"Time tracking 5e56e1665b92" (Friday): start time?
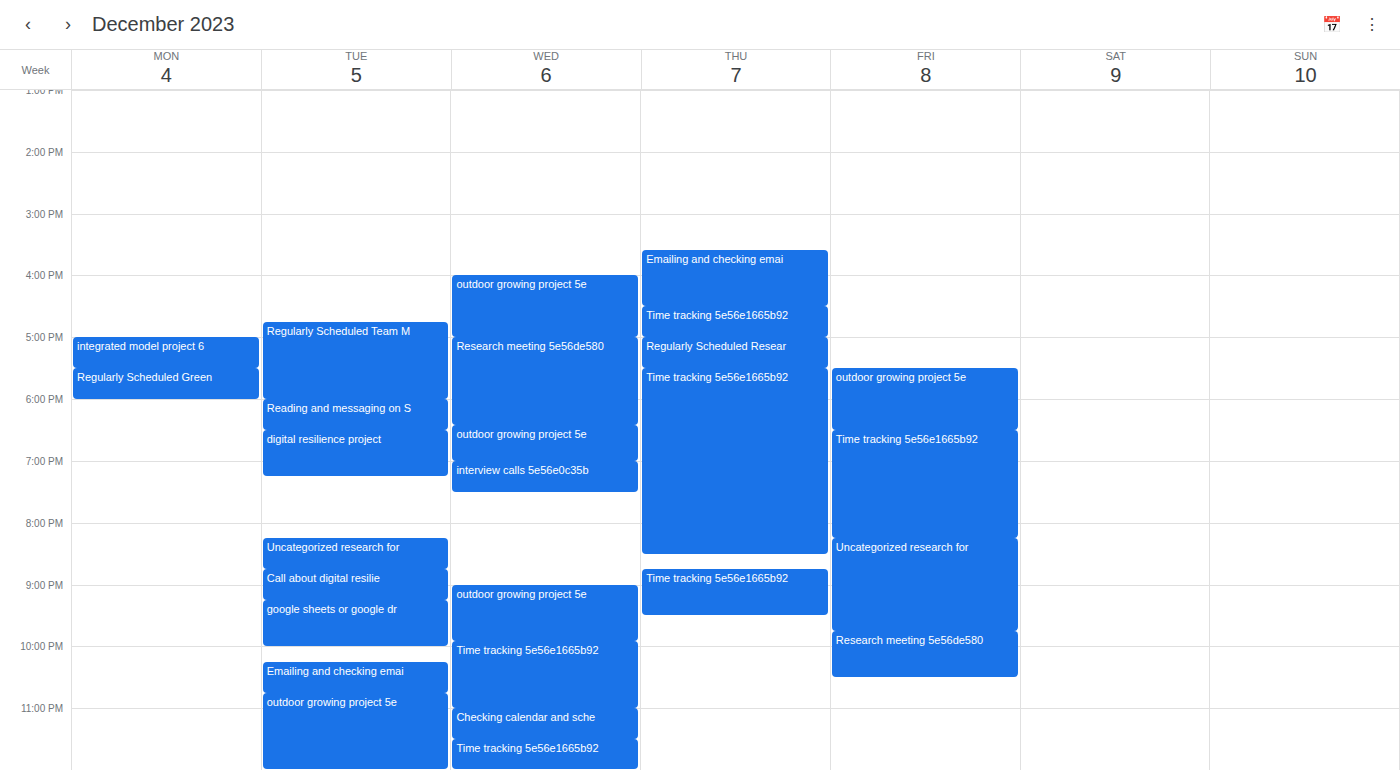
6:30 PM